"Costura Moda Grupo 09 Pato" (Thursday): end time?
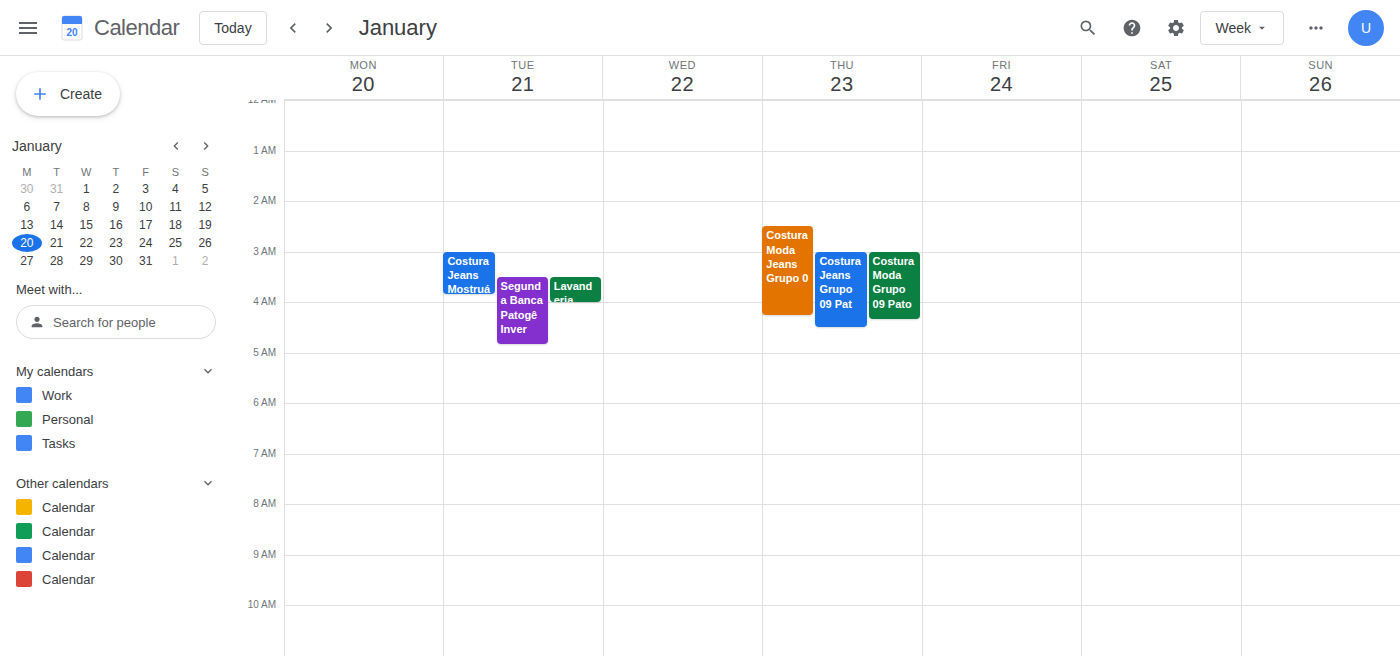
4:20 AM